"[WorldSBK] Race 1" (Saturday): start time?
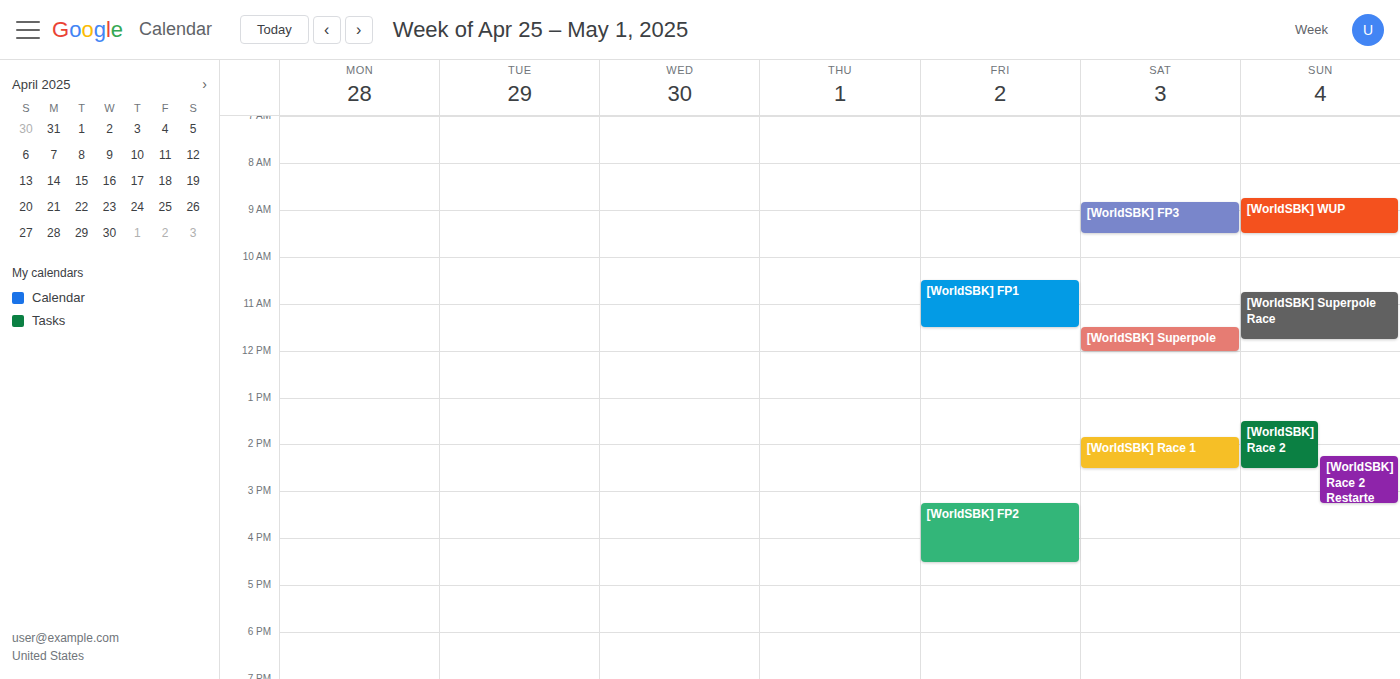
1:50 PM